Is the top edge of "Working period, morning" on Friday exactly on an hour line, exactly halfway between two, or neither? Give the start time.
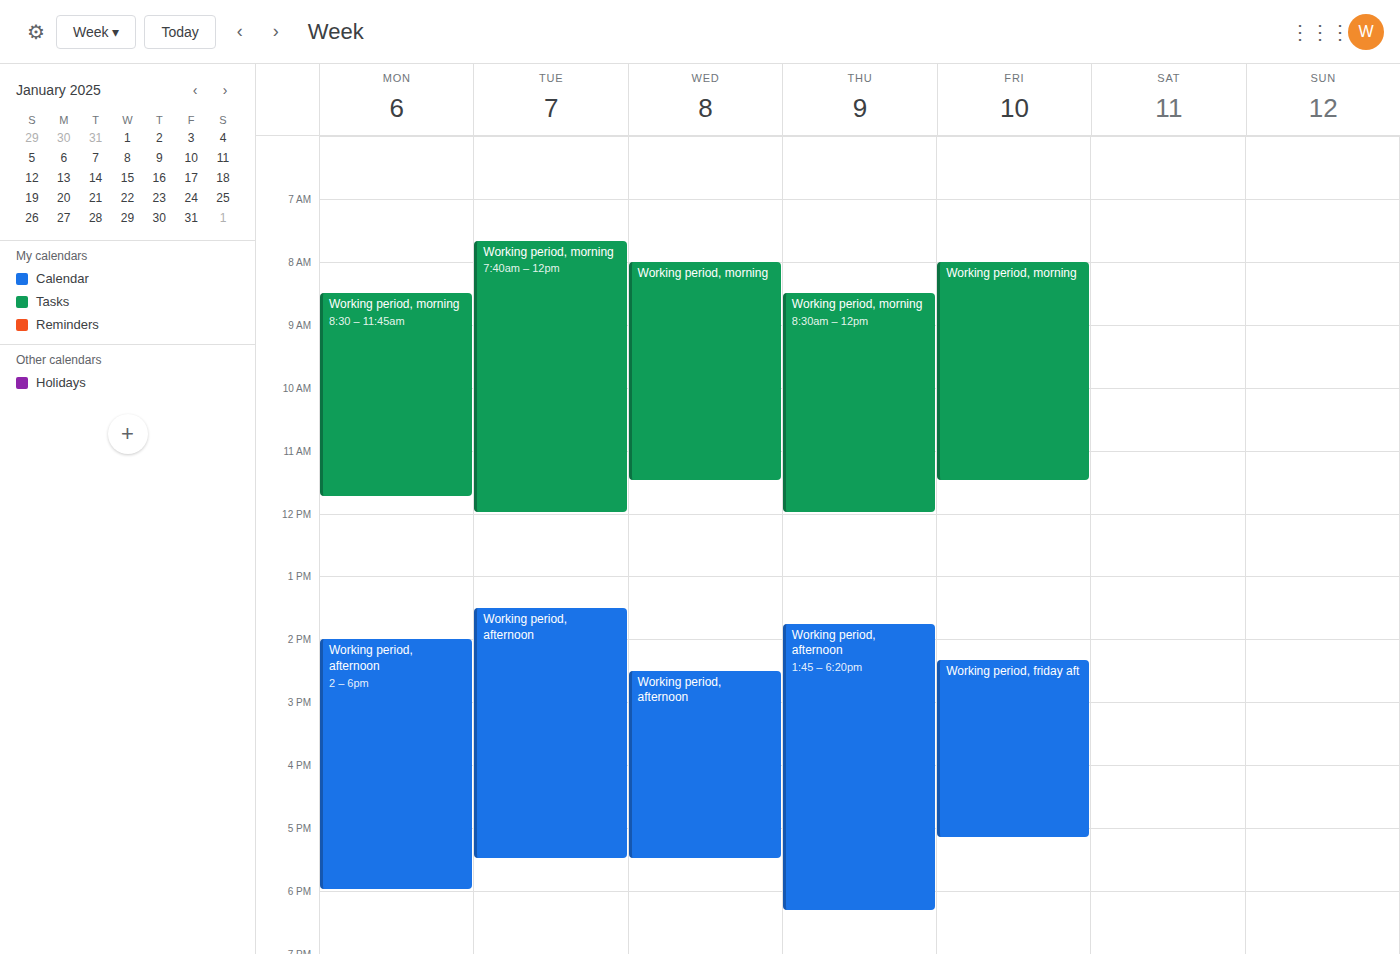
8:00 AM -- exactly on the 8 AM line.